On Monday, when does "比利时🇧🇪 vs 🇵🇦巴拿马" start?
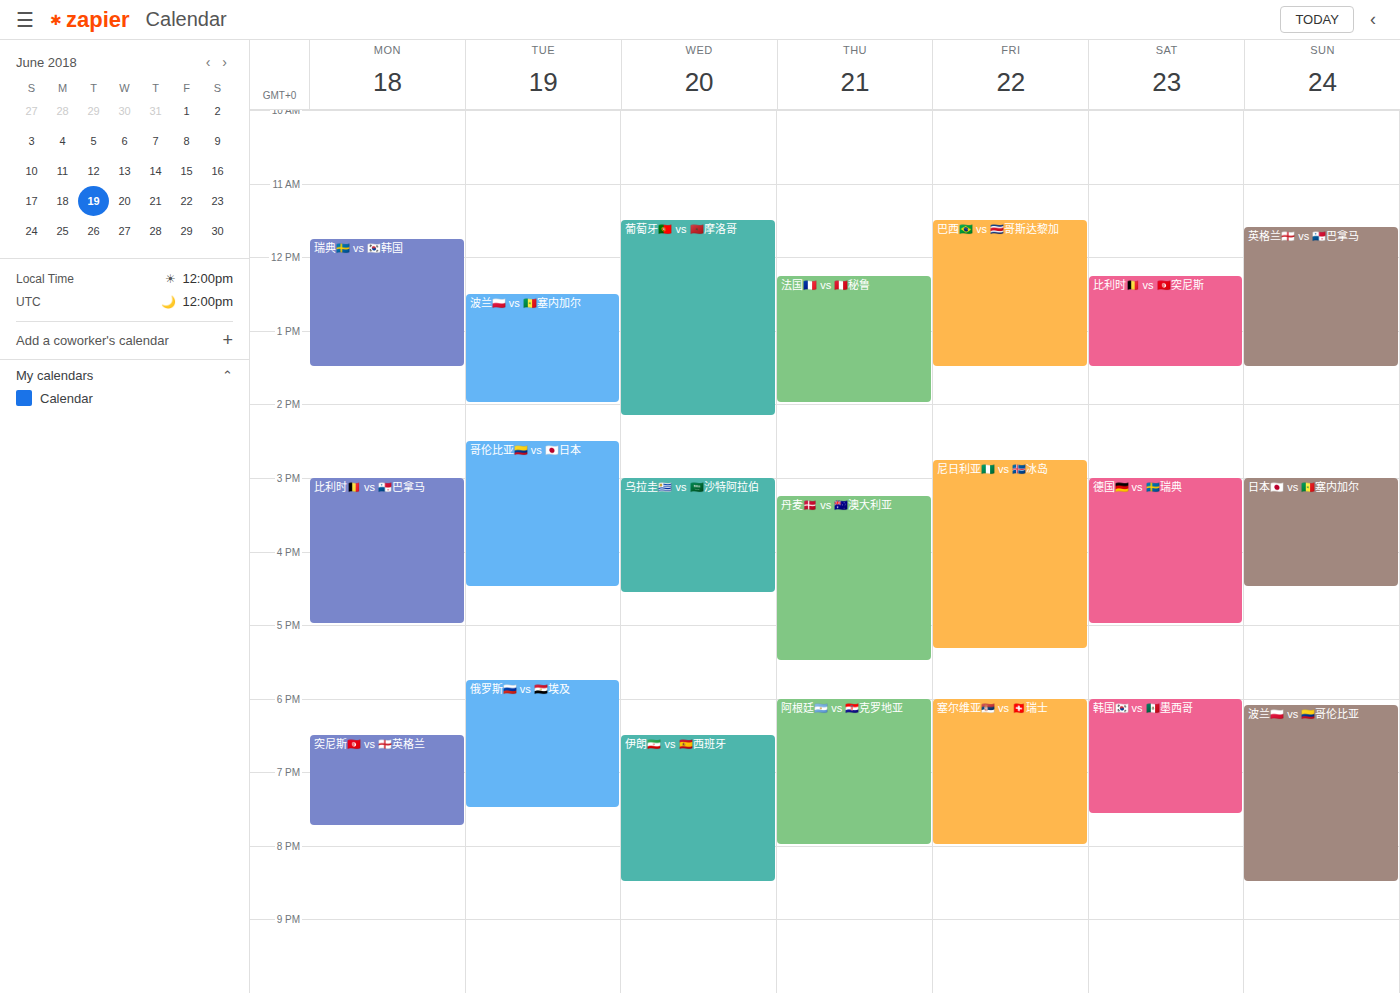
3:00 PM